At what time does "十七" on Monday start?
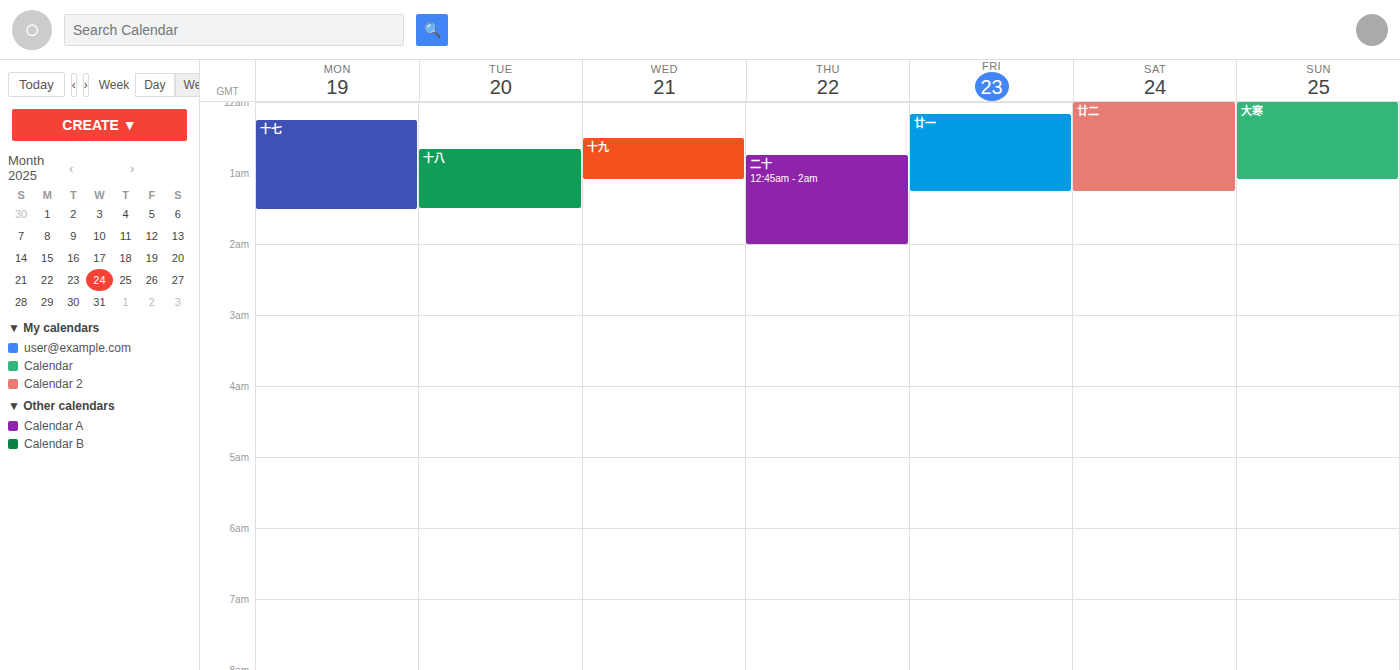
12:15 AM